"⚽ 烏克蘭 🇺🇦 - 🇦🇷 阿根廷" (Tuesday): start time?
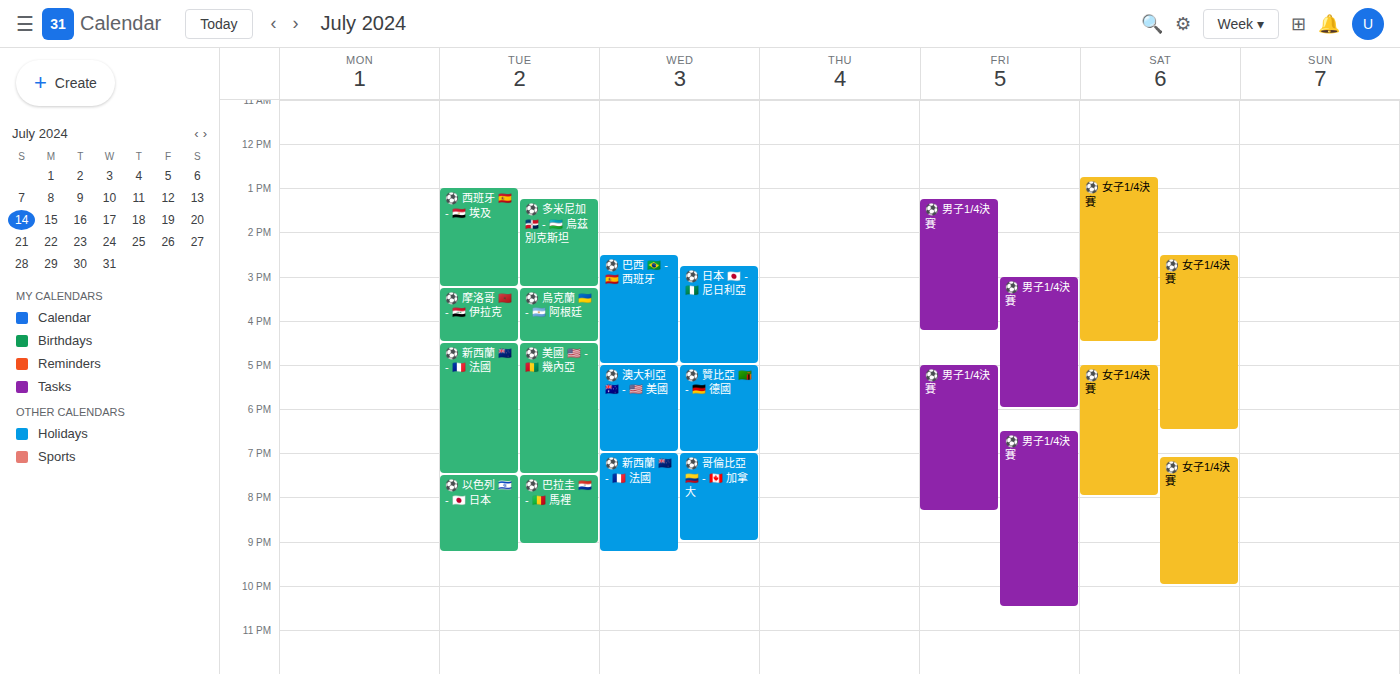
3:15 PM